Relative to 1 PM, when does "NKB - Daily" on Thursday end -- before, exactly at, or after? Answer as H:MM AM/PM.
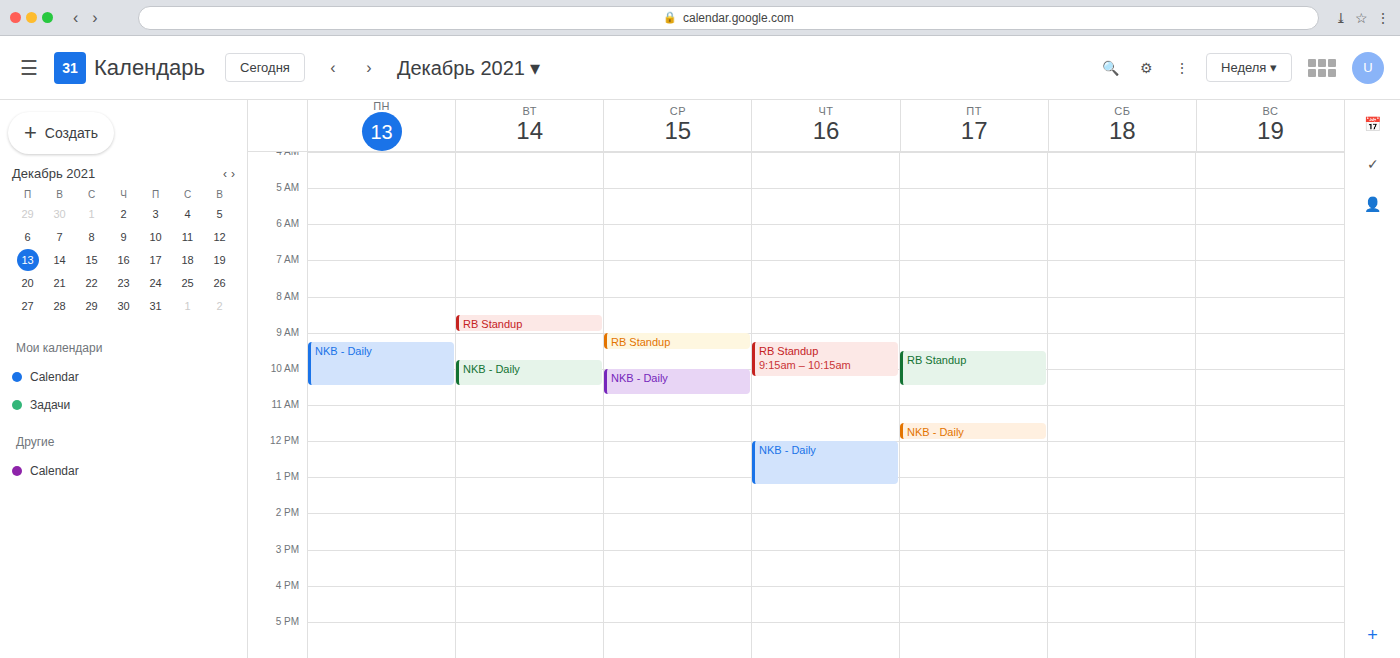
1:15 PM -- after 1 PM, 15 minutes below the 1 PM line.